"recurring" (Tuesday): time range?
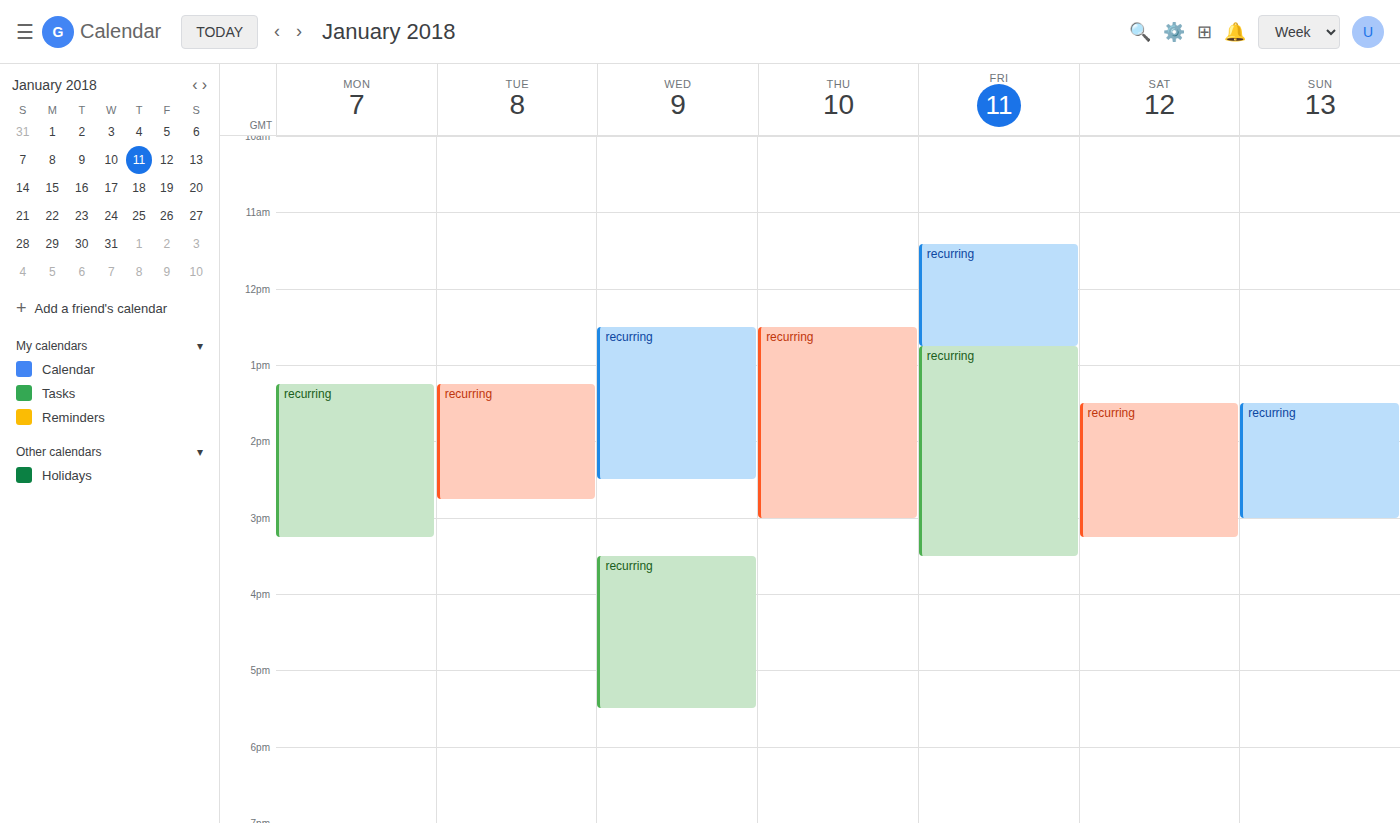
13:15 to 14:45